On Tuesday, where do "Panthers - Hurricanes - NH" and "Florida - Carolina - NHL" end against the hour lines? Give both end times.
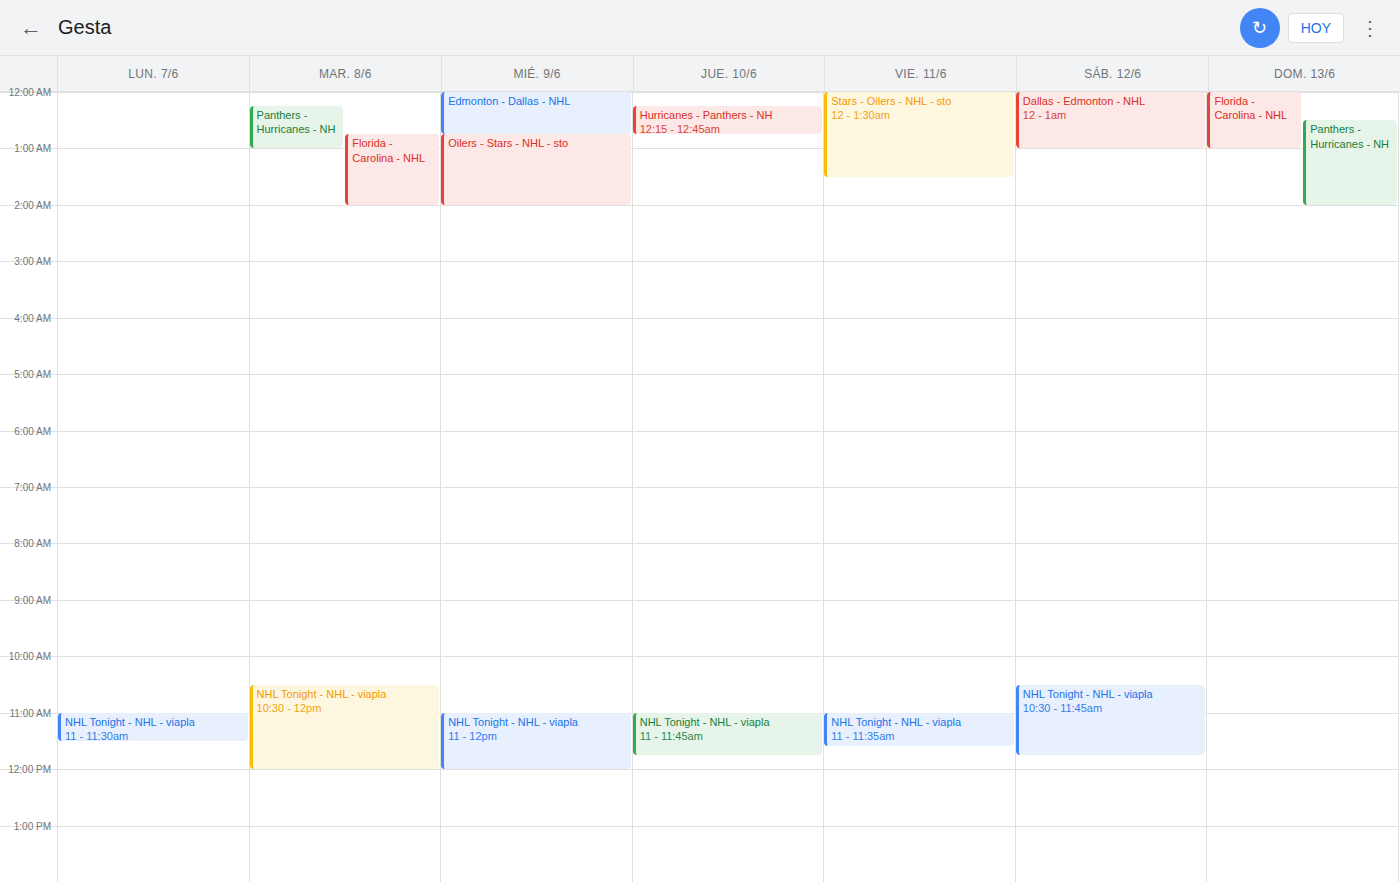
"Panthers - Hurricanes - NH": 01:00, exactly on the 01:00 line. "Florida - Carolina - NHL": 02:00, exactly on the 02:00 line.